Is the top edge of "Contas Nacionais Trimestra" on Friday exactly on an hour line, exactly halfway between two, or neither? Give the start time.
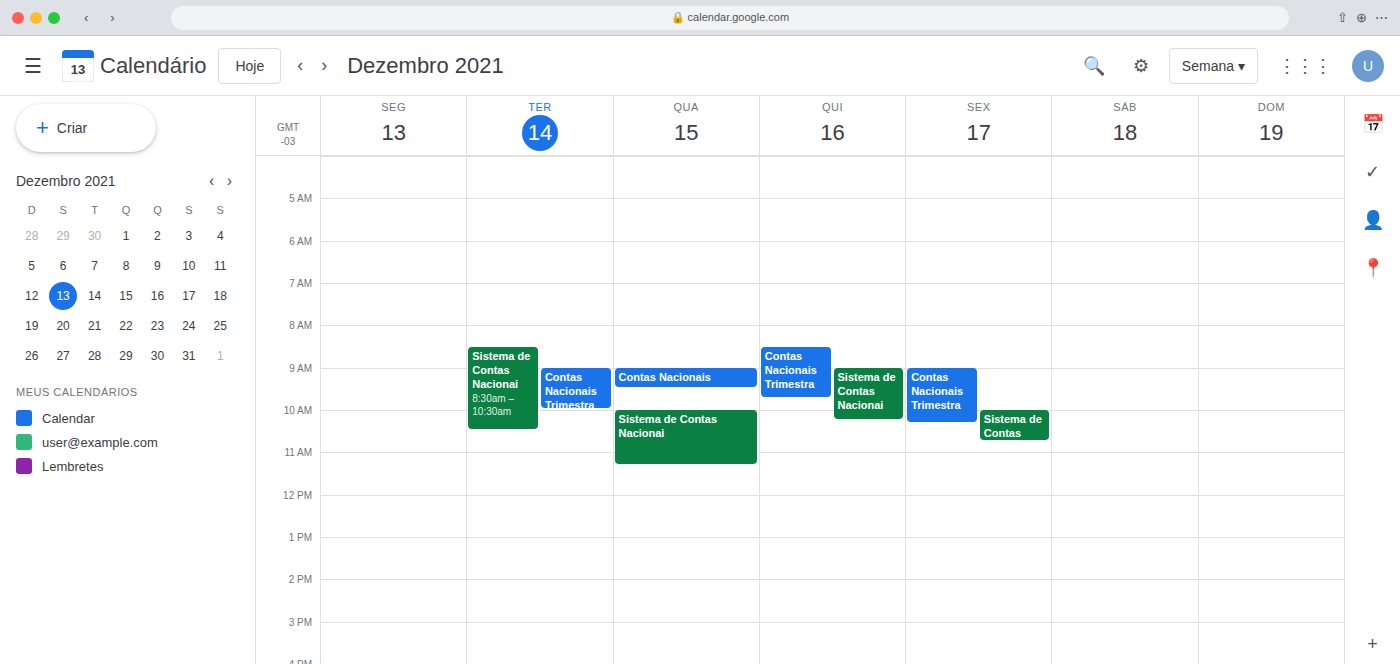
9:00 AM -- exactly on the 9 AM line.